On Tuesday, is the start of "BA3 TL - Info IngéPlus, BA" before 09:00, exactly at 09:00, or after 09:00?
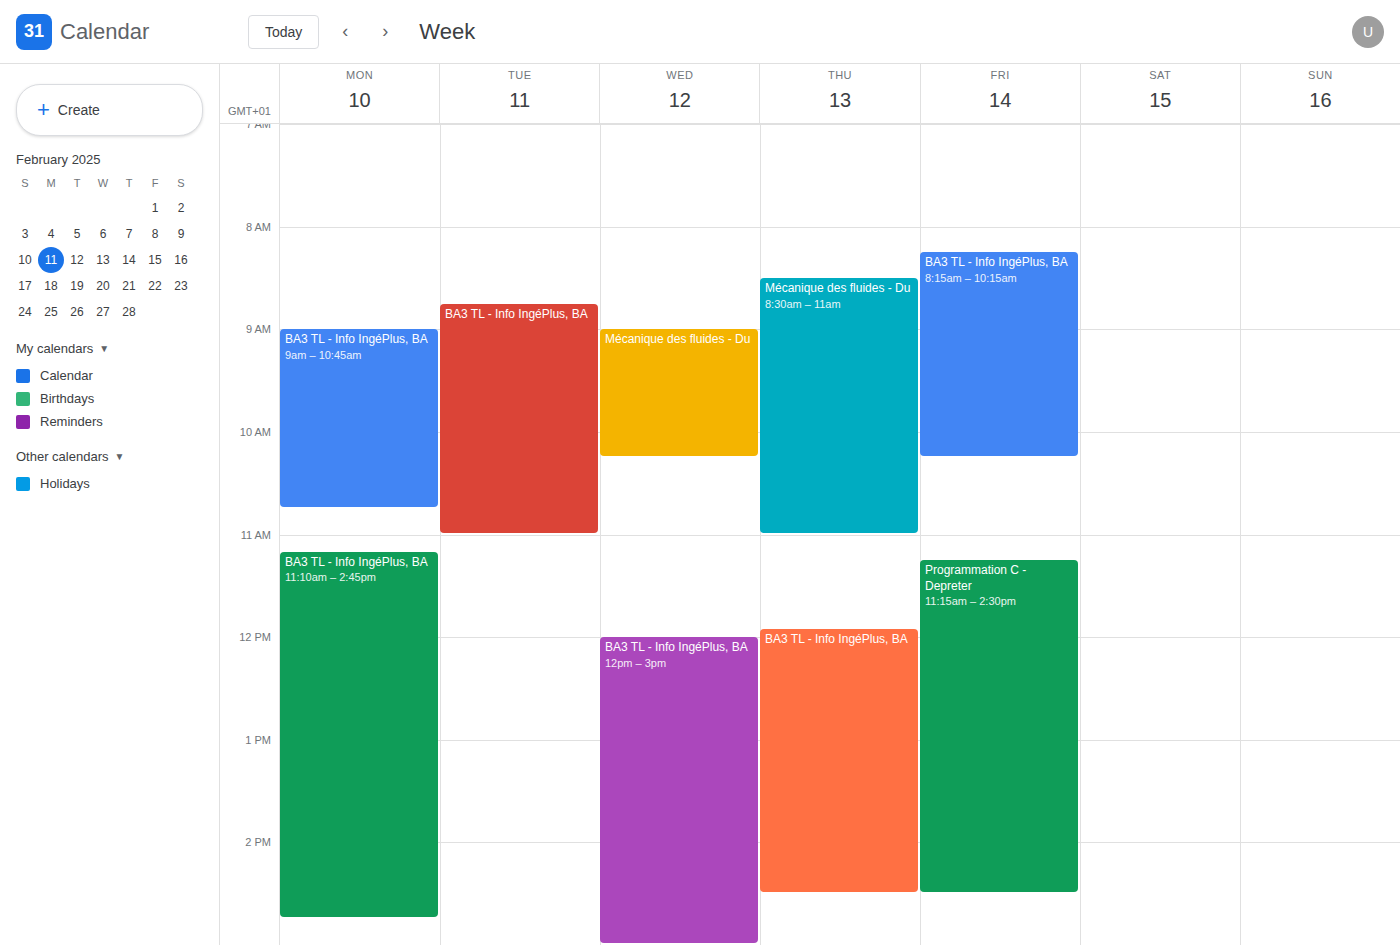
08:45 -- before 09:00, 15 minutes above the 09:00 line.